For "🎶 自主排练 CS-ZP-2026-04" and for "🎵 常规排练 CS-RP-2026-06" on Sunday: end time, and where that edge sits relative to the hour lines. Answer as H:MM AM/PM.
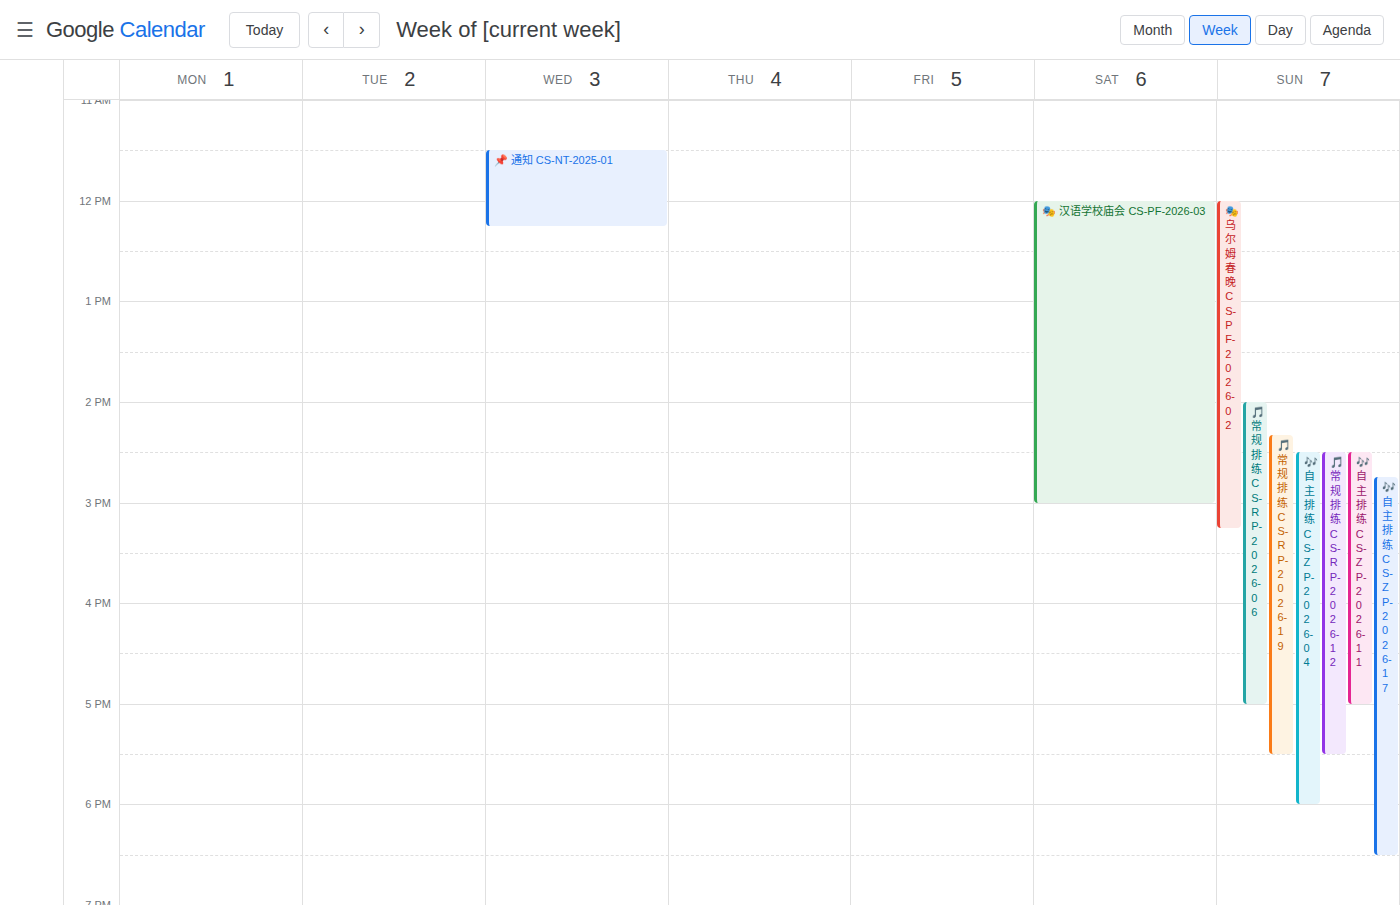
"🎶 自主排练 CS-ZP-2026-04": 6:00 PM, exactly on the 6 PM line. "🎵 常规排练 CS-RP-2026-06": 5:00 PM, exactly on the 5 PM line.